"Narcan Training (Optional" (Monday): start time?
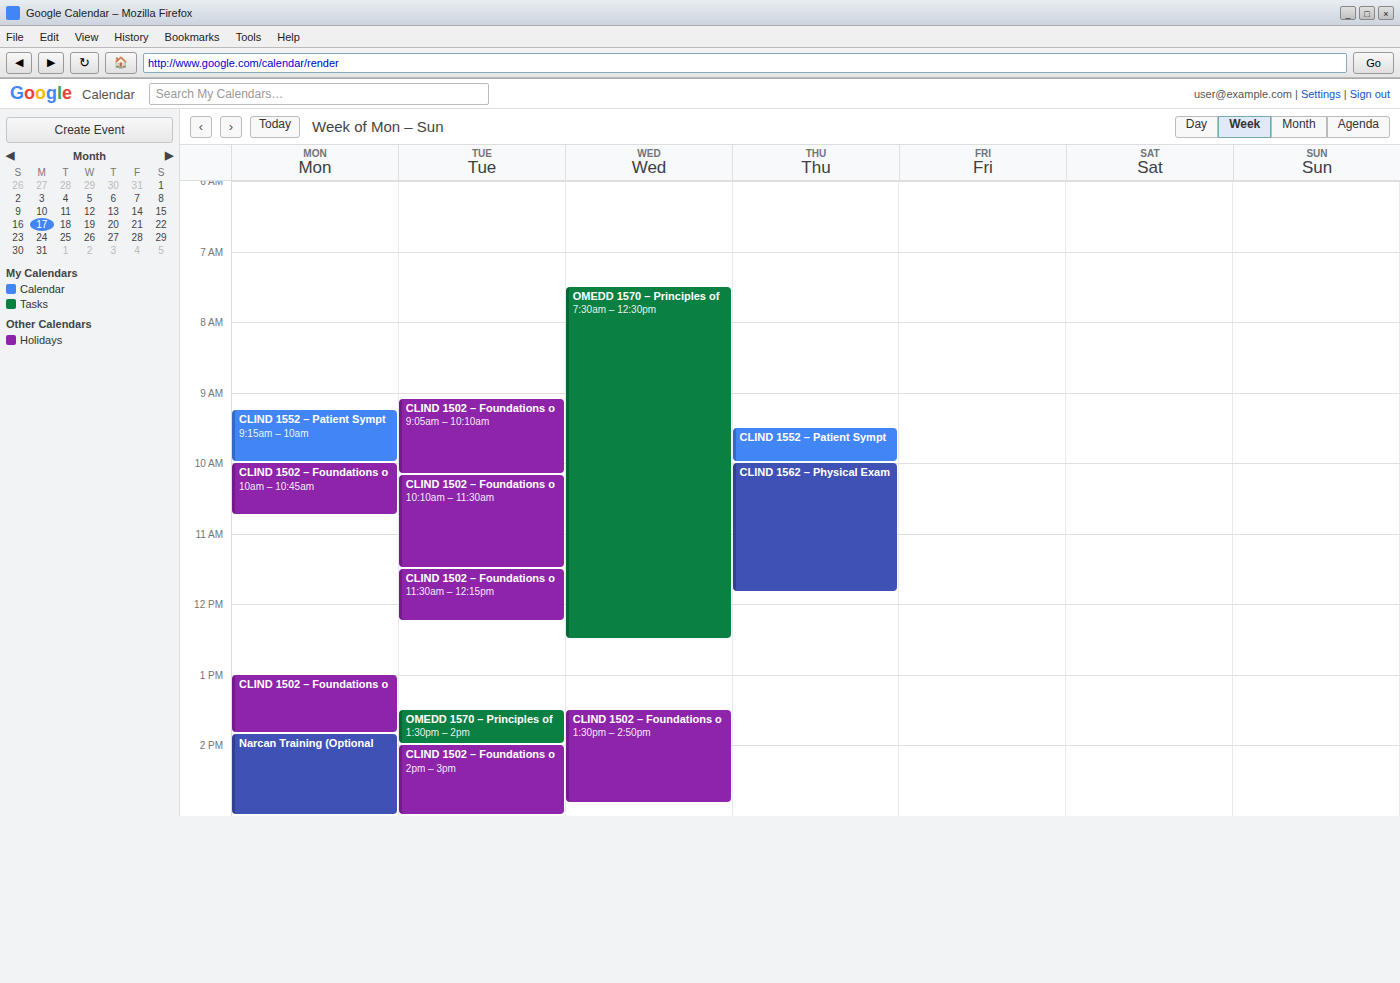
1:50 PM